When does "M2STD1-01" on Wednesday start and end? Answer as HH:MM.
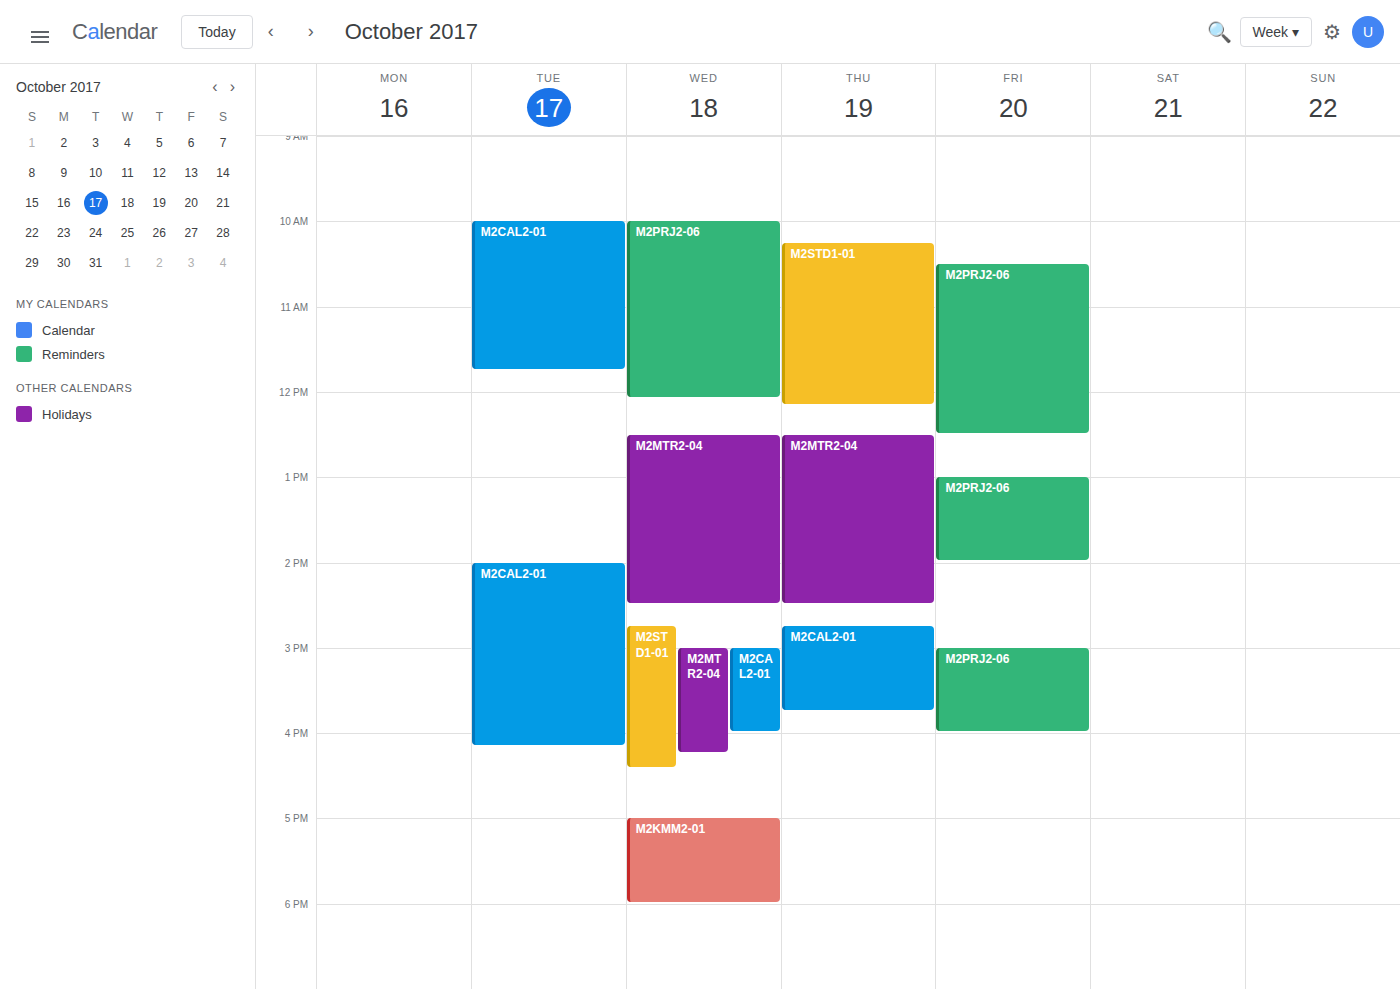
14:45 to 16:25